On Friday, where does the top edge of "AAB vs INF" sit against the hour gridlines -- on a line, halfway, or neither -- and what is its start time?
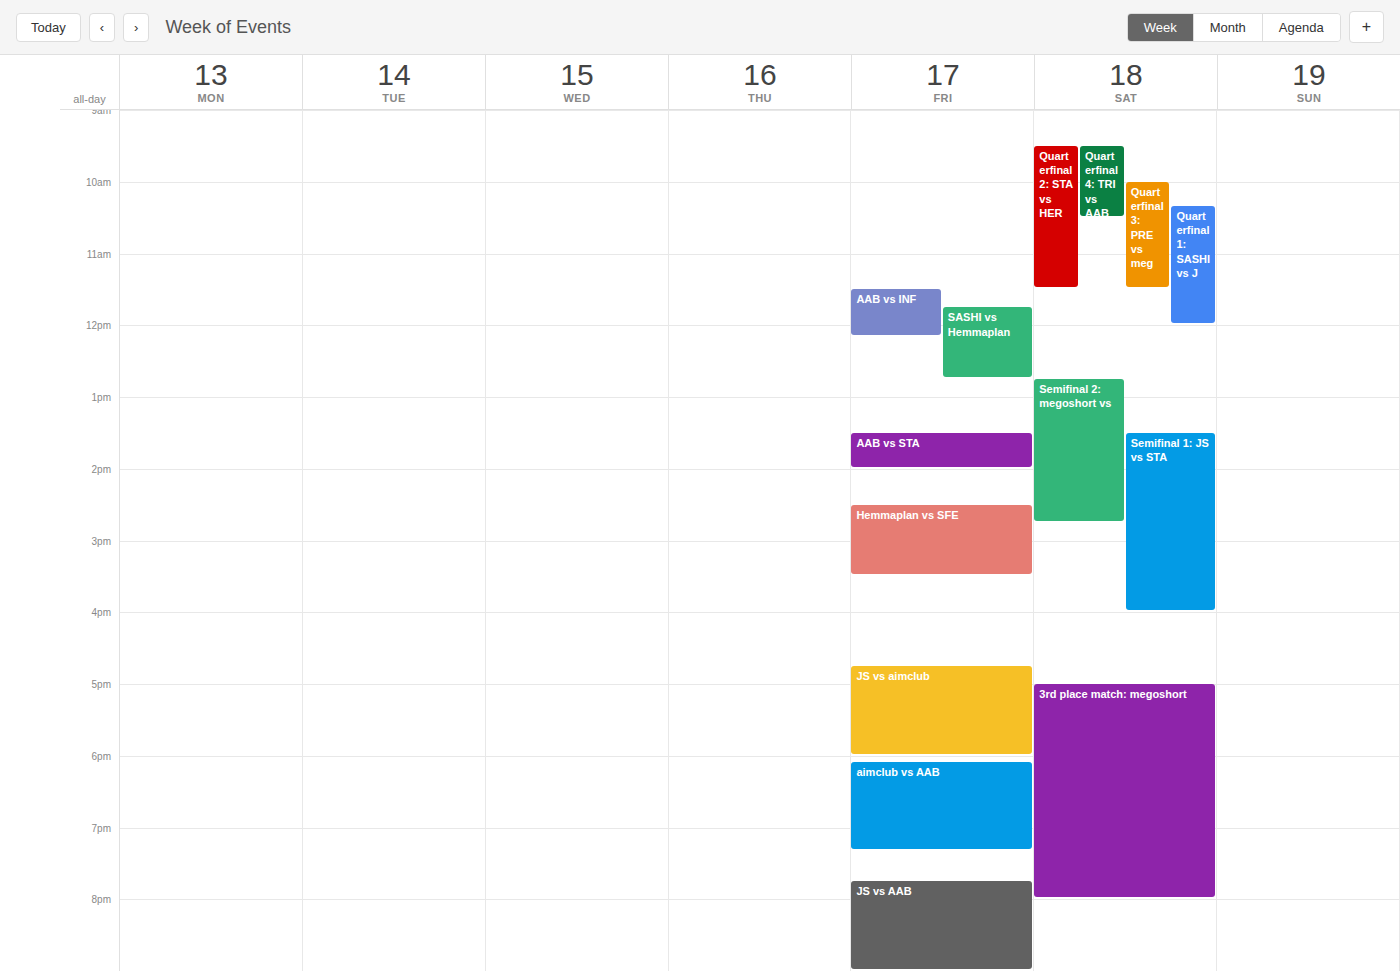
11:30 AM -- halfway between the 11 AM and 12 PM lines.